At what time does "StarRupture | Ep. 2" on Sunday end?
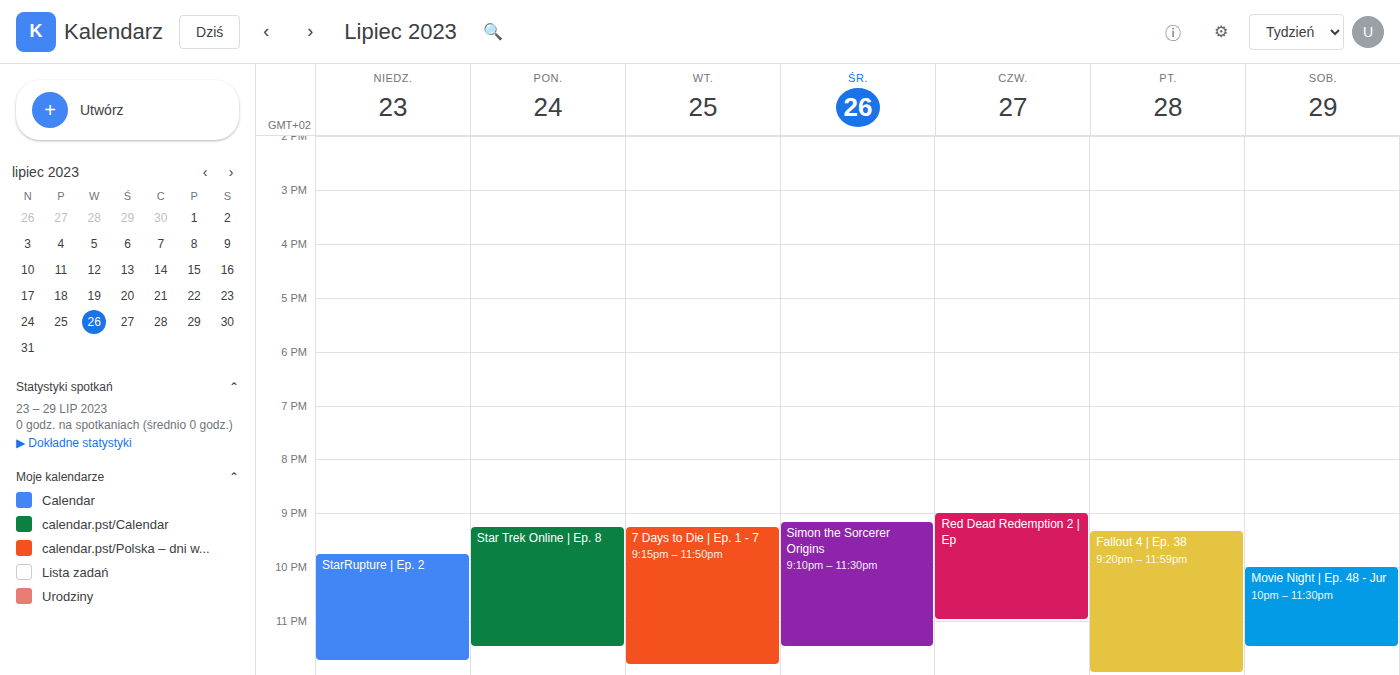
11:45 PM